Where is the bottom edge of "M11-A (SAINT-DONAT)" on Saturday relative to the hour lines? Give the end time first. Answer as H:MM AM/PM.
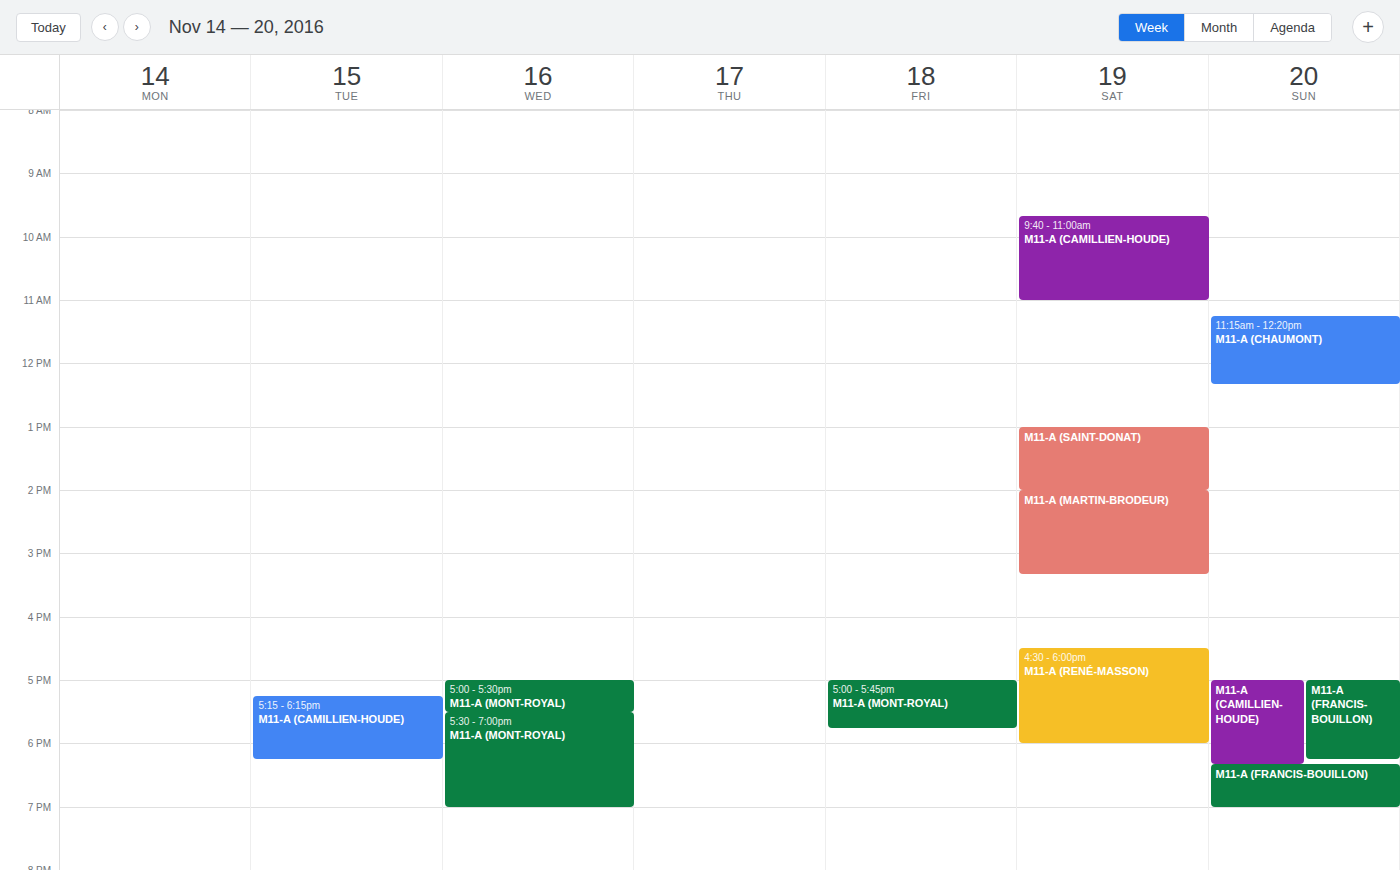
2:00 PM -- exactly on the 2 PM line.